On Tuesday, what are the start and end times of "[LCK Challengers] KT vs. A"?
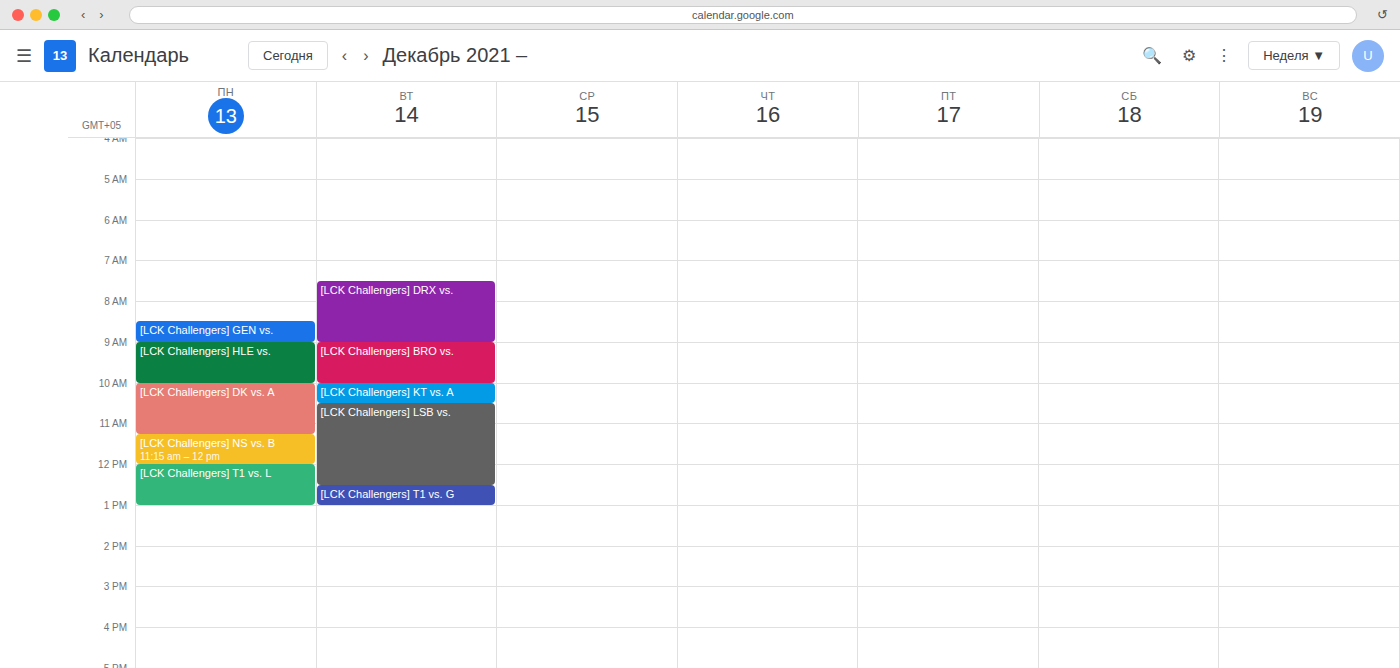
10:00 AM to 10:30 AM